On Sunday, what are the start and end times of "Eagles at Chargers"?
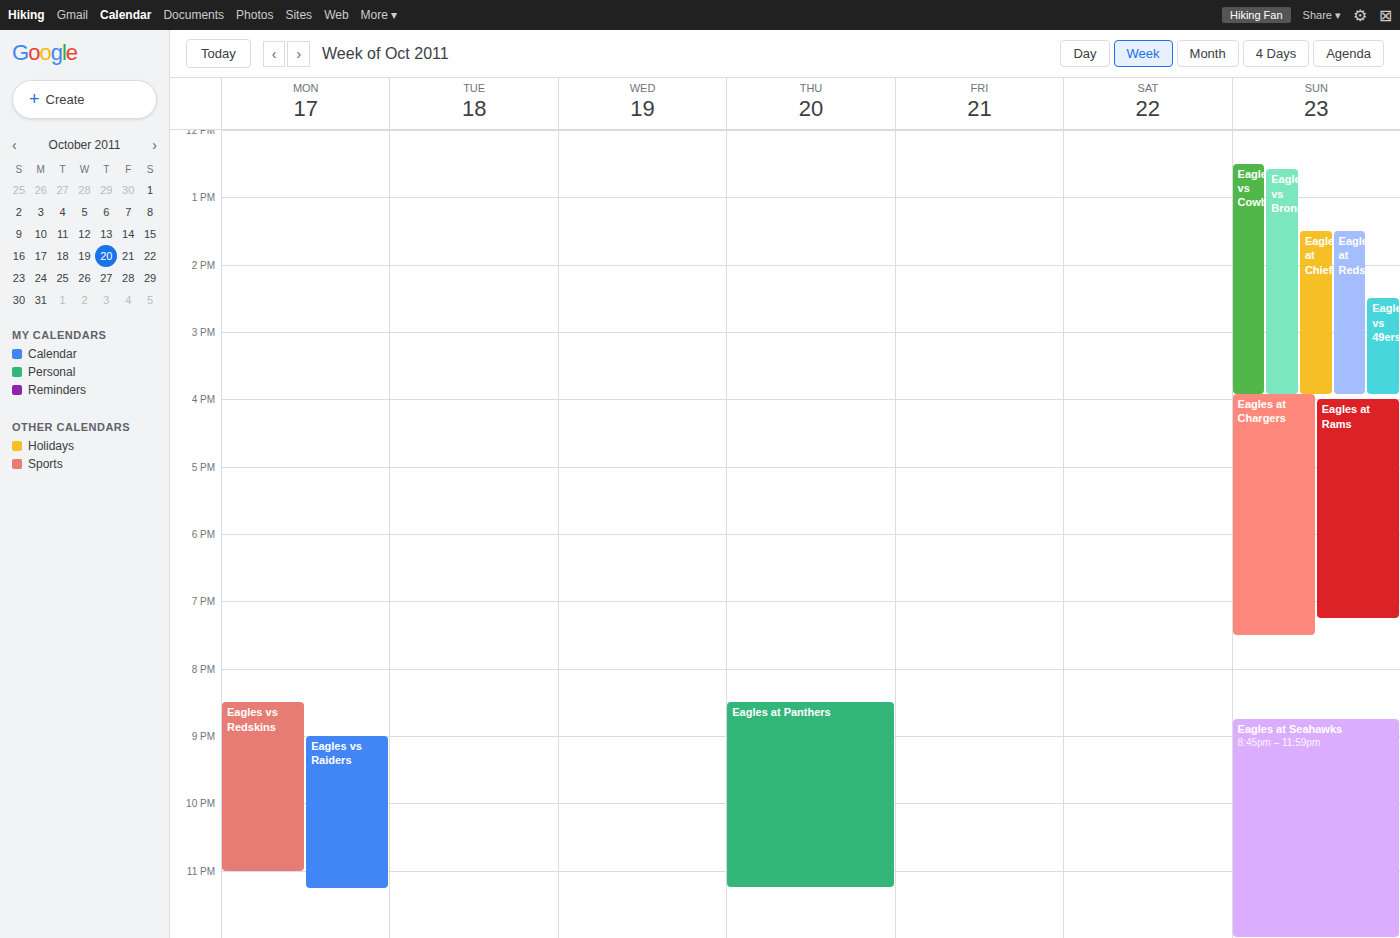
3:55 PM to 7:30 PM